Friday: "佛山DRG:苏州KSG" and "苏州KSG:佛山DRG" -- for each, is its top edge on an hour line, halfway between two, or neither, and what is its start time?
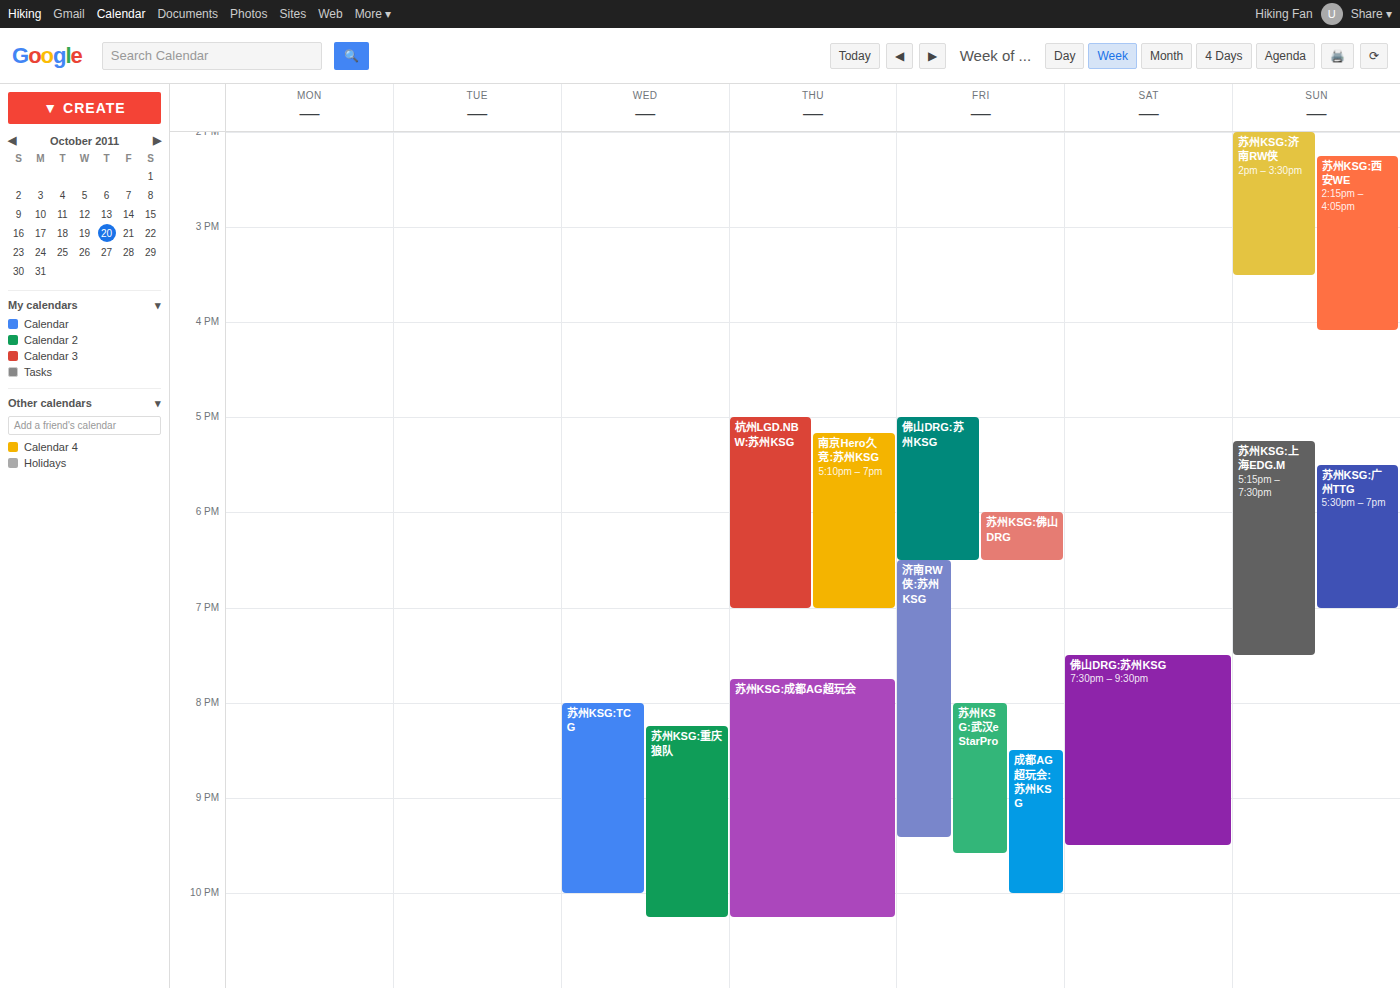
"佛山DRG:苏州KSG": 5:00 PM, exactly on the 5 PM line. "苏州KSG:佛山DRG": 6:00 PM, exactly on the 6 PM line.